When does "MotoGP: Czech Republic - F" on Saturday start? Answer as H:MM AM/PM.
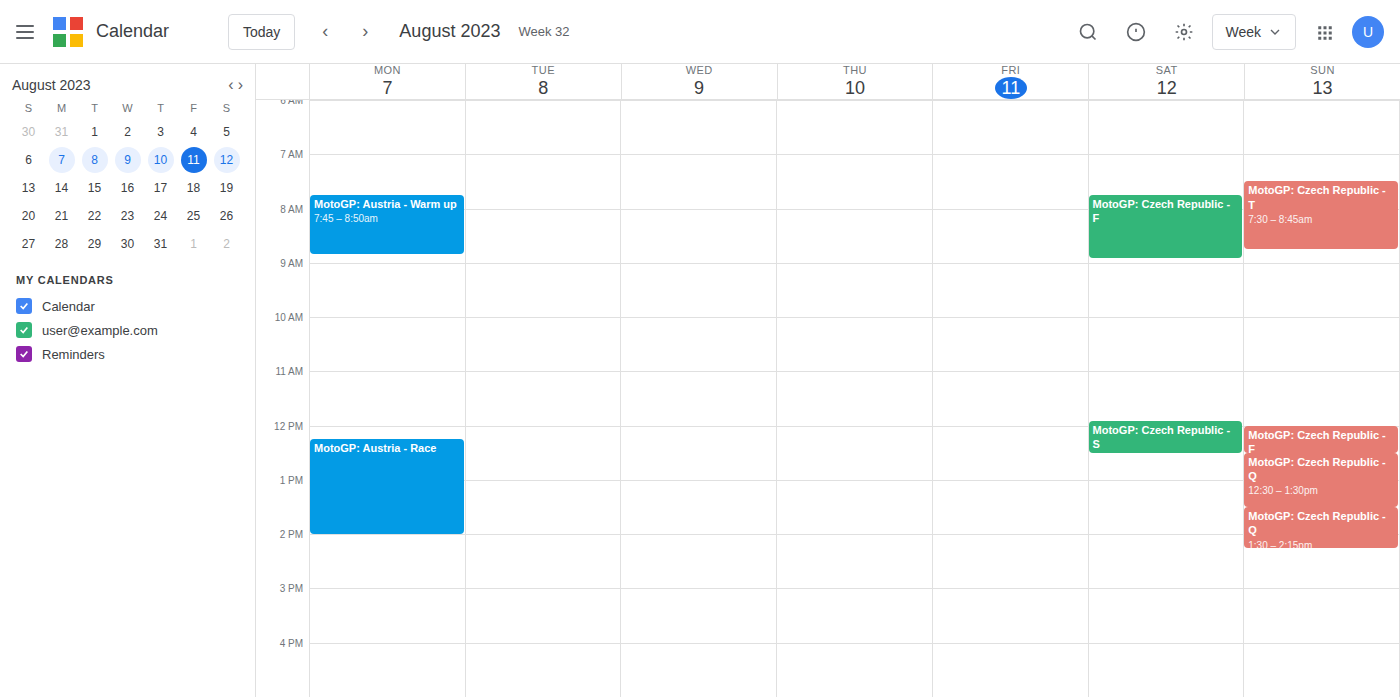
7:45 AM